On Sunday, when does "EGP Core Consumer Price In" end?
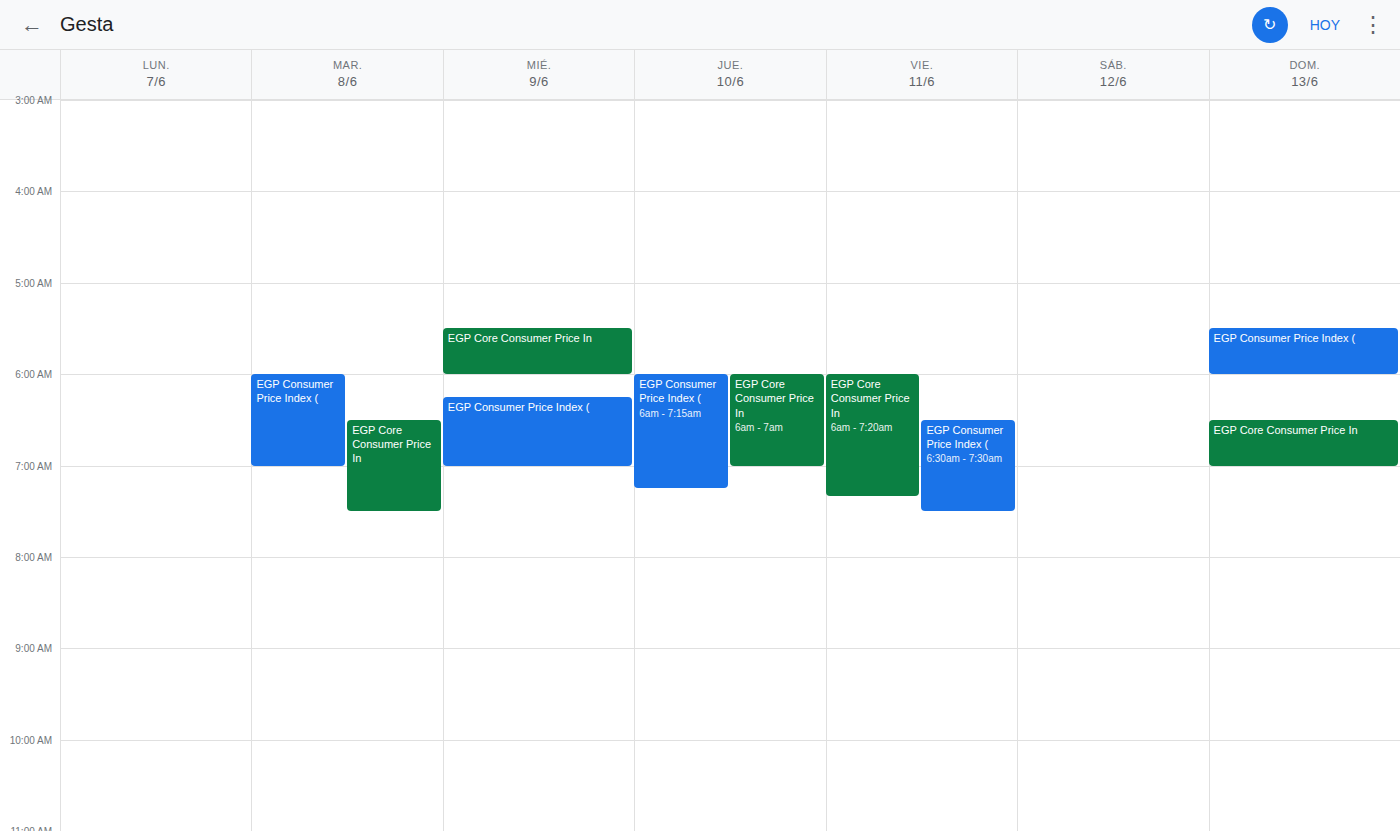
7:00 AM